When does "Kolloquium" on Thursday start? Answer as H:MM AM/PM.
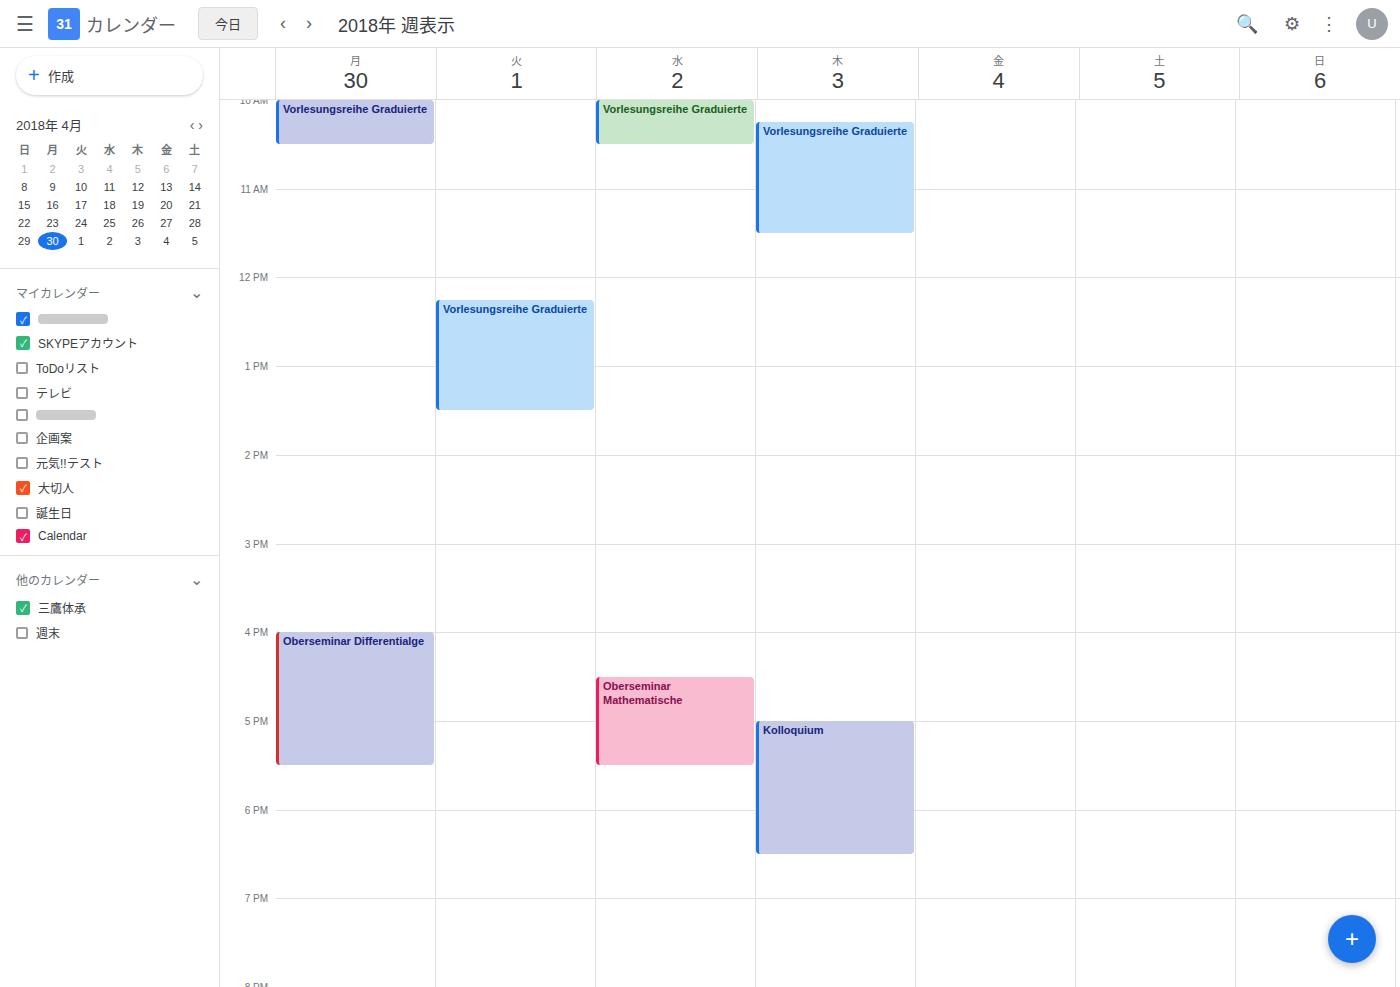
5:00 PM